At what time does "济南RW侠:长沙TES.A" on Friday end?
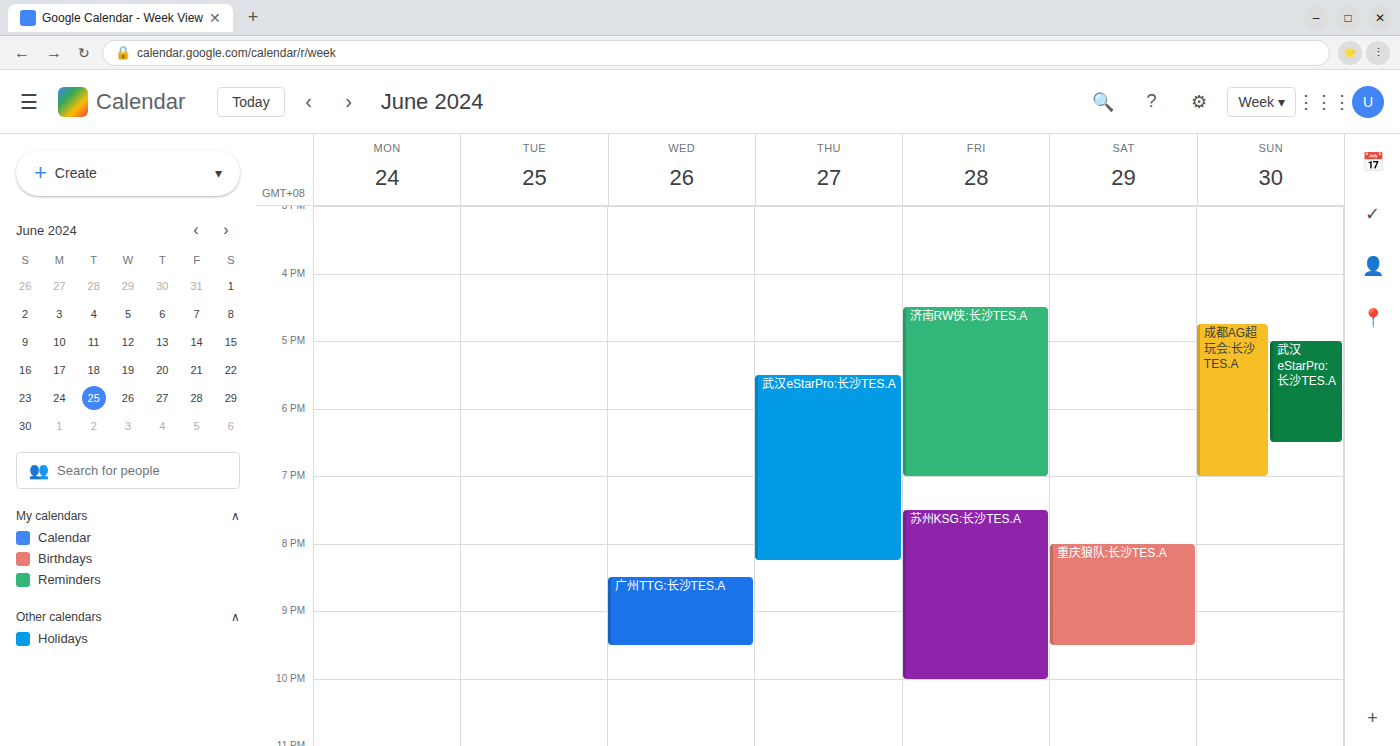
7:00 PM